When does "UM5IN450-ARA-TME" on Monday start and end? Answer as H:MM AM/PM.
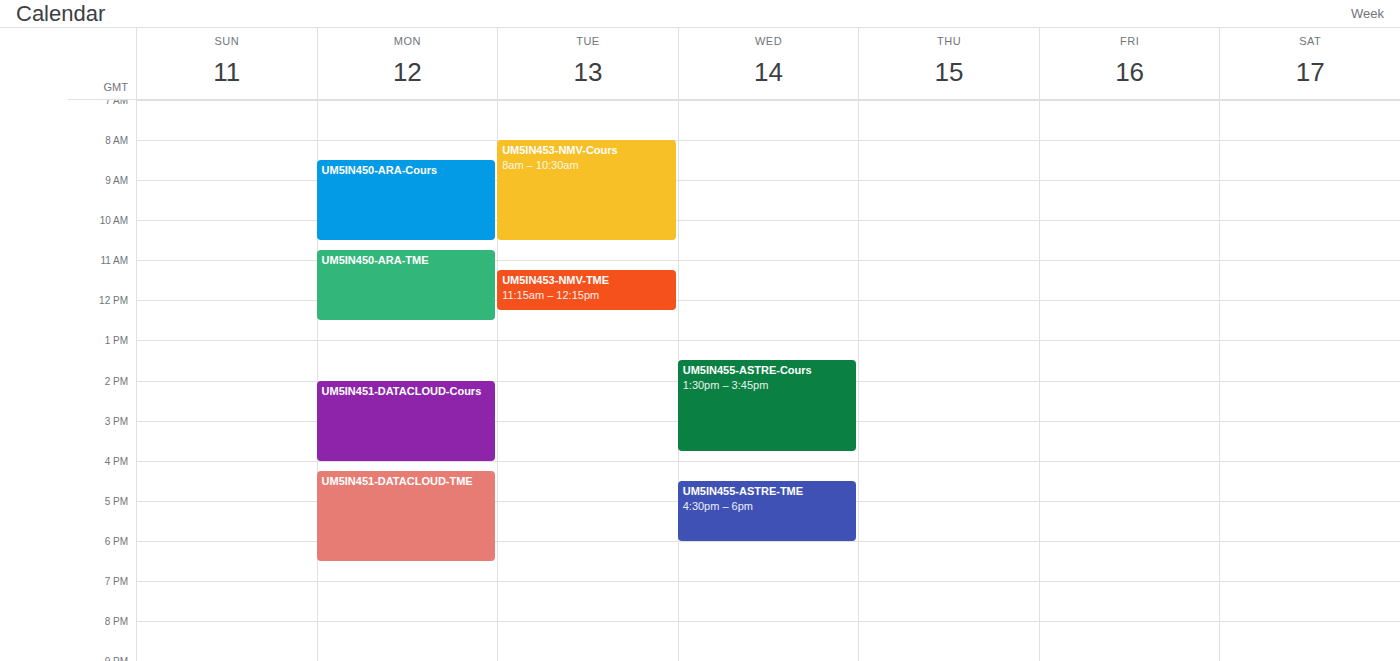
10:45 AM to 12:30 PM